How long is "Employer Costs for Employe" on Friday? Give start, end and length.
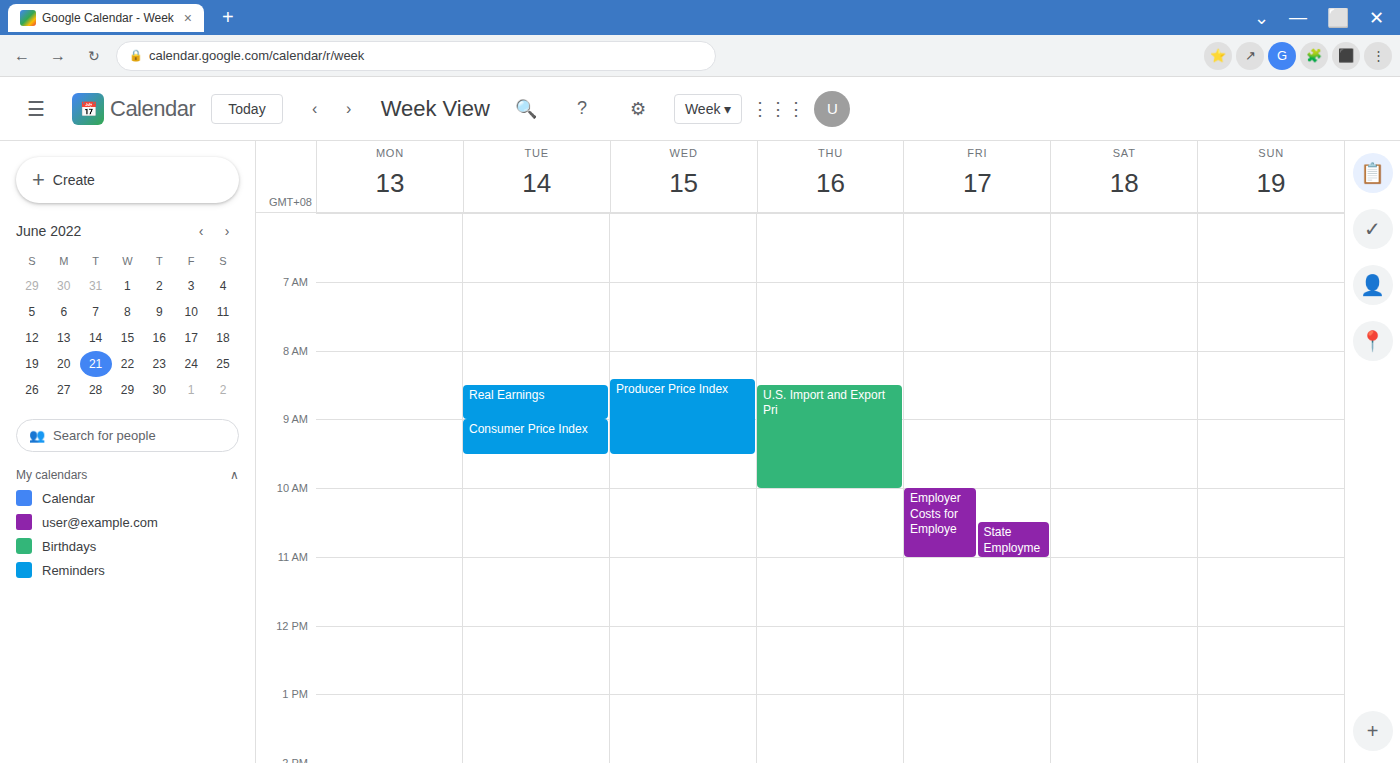
10:00 AM to 11:00 AM, 1 hour